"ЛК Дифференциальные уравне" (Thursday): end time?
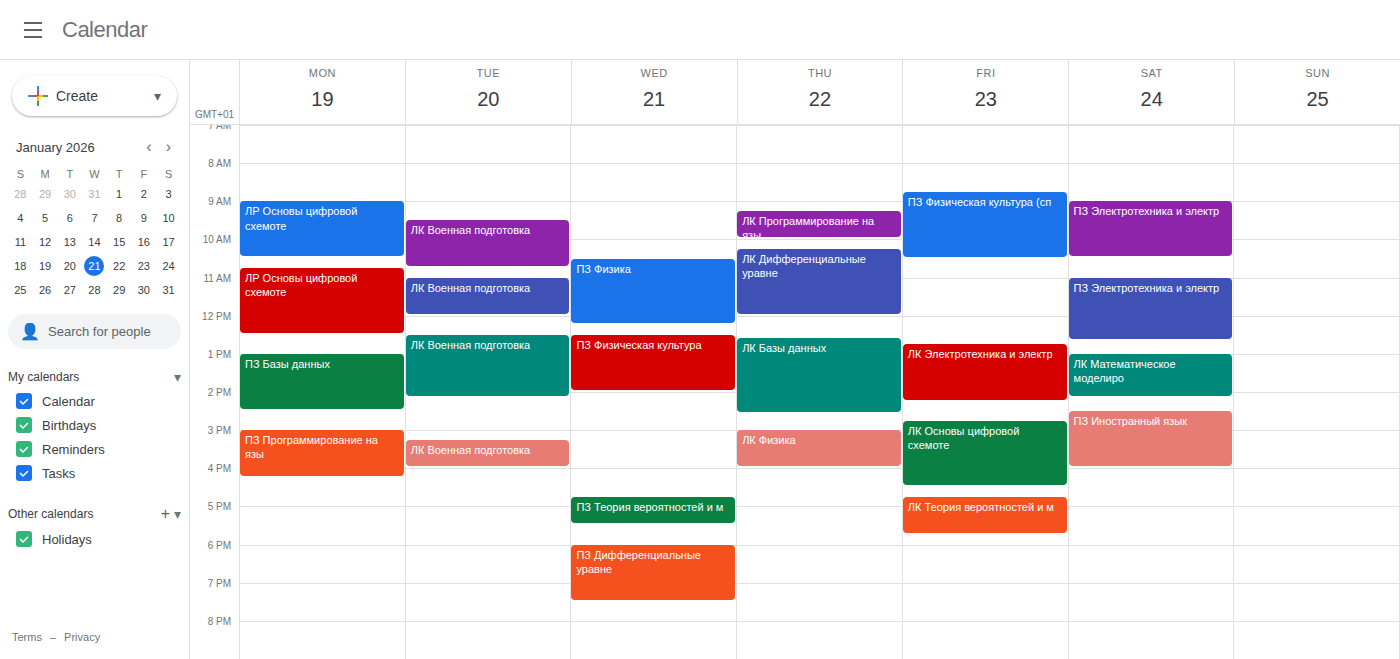
12:00 PM